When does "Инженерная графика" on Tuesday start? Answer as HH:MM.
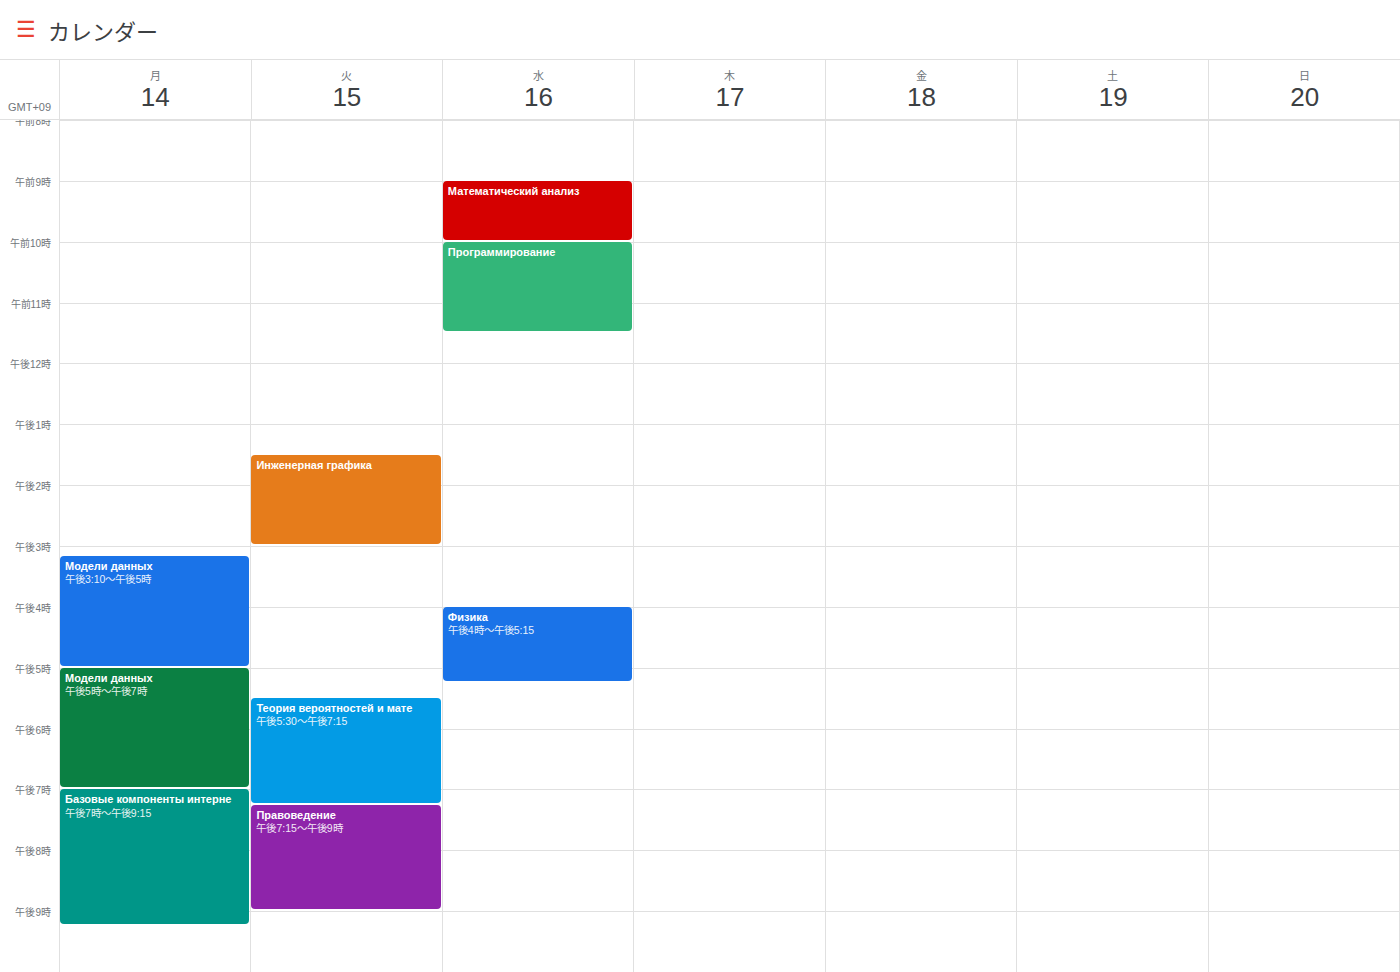
13:30